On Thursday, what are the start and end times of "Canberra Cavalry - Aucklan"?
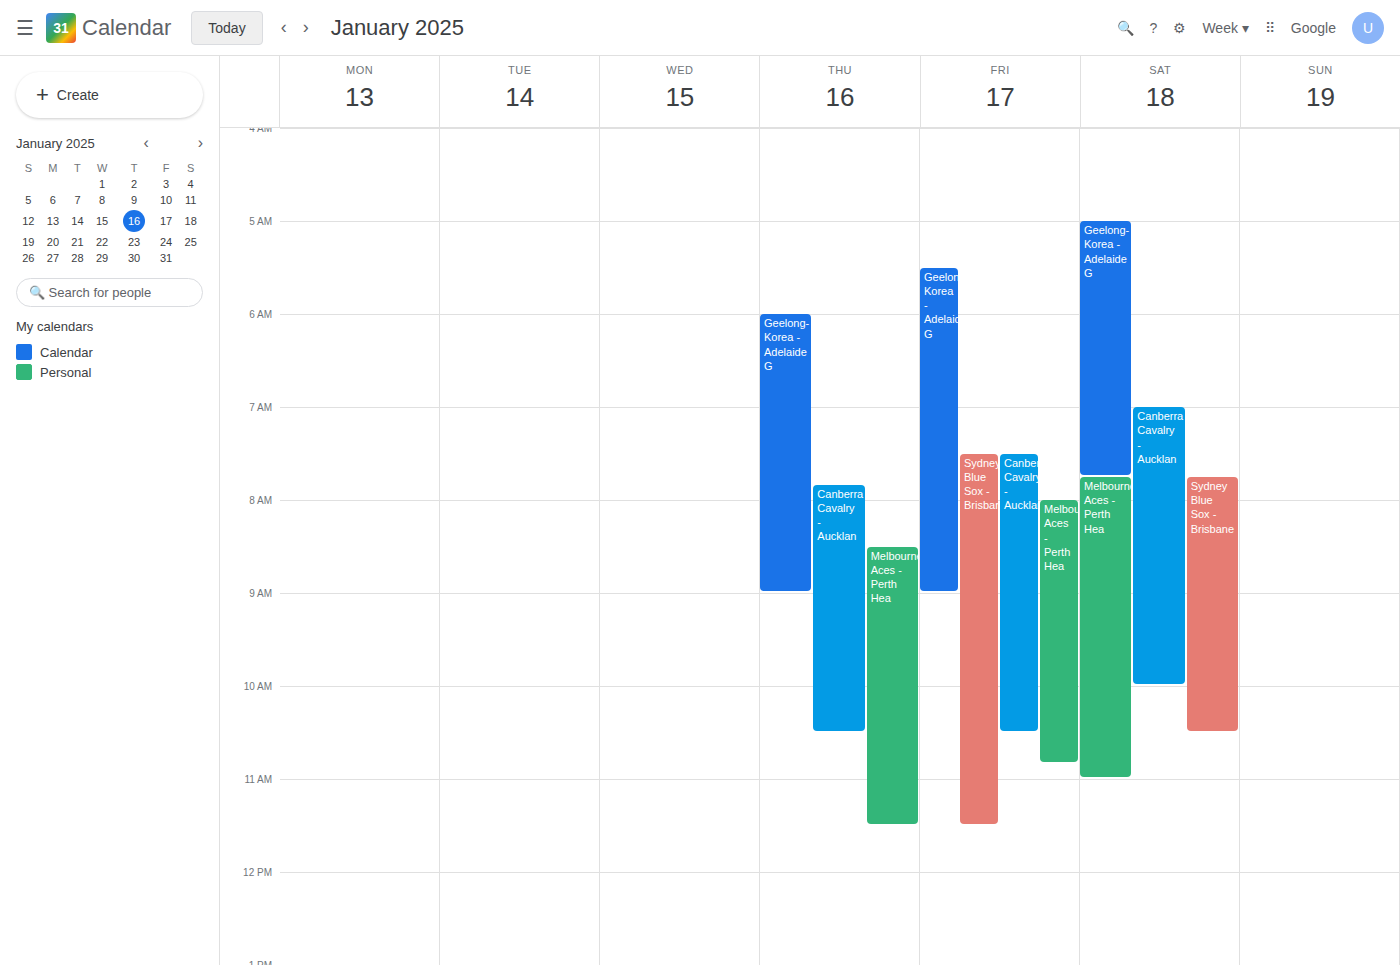
7:50 AM to 10:30 AM